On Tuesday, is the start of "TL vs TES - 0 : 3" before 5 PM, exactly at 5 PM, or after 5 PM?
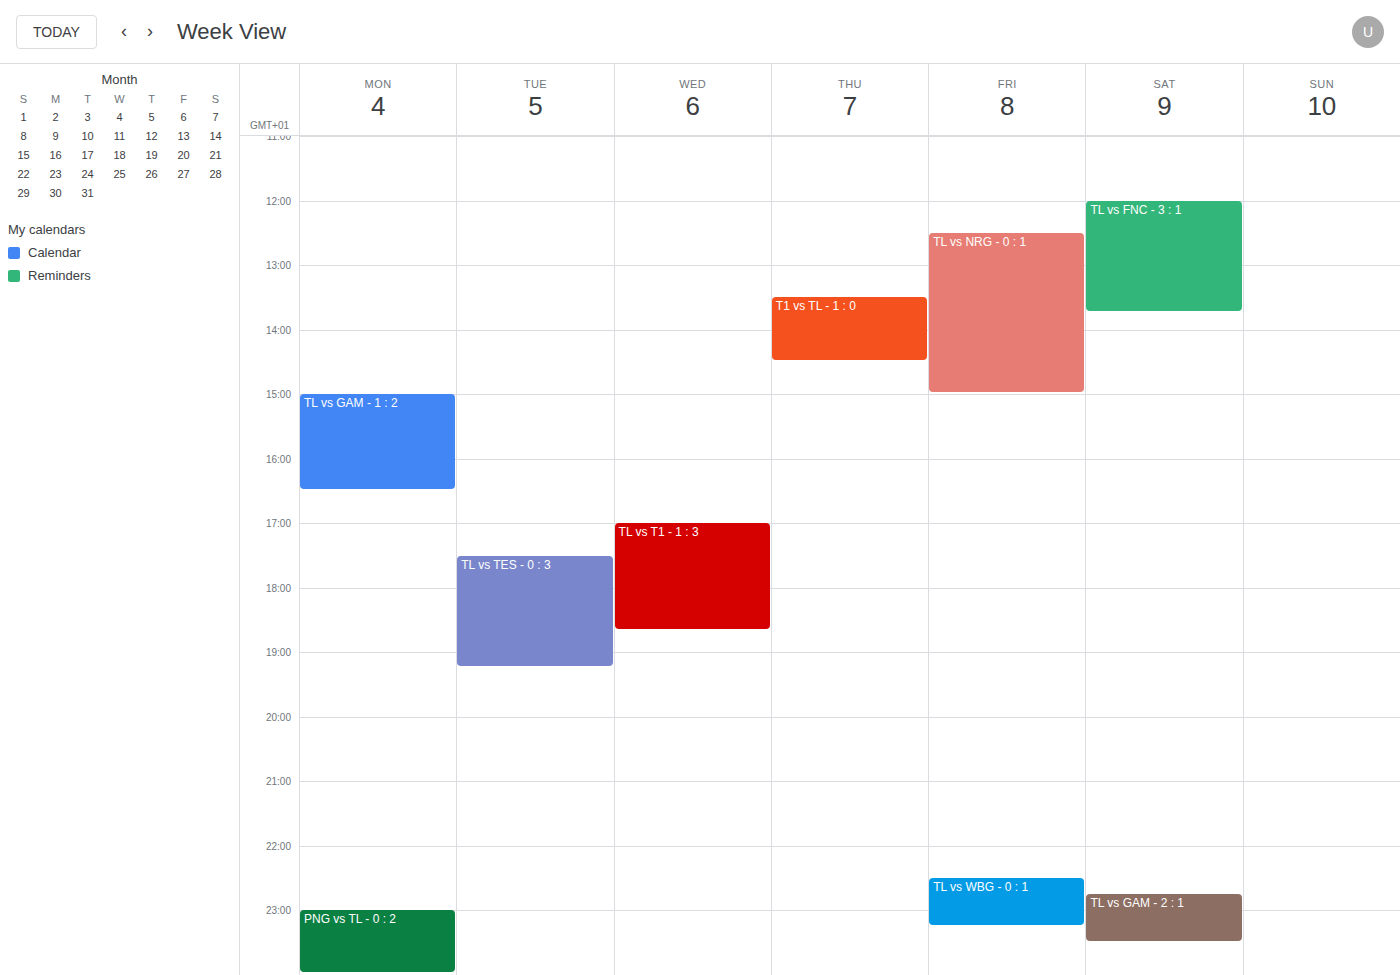
5:30 PM -- after 5 PM, 30 minutes below the 5 PM line.